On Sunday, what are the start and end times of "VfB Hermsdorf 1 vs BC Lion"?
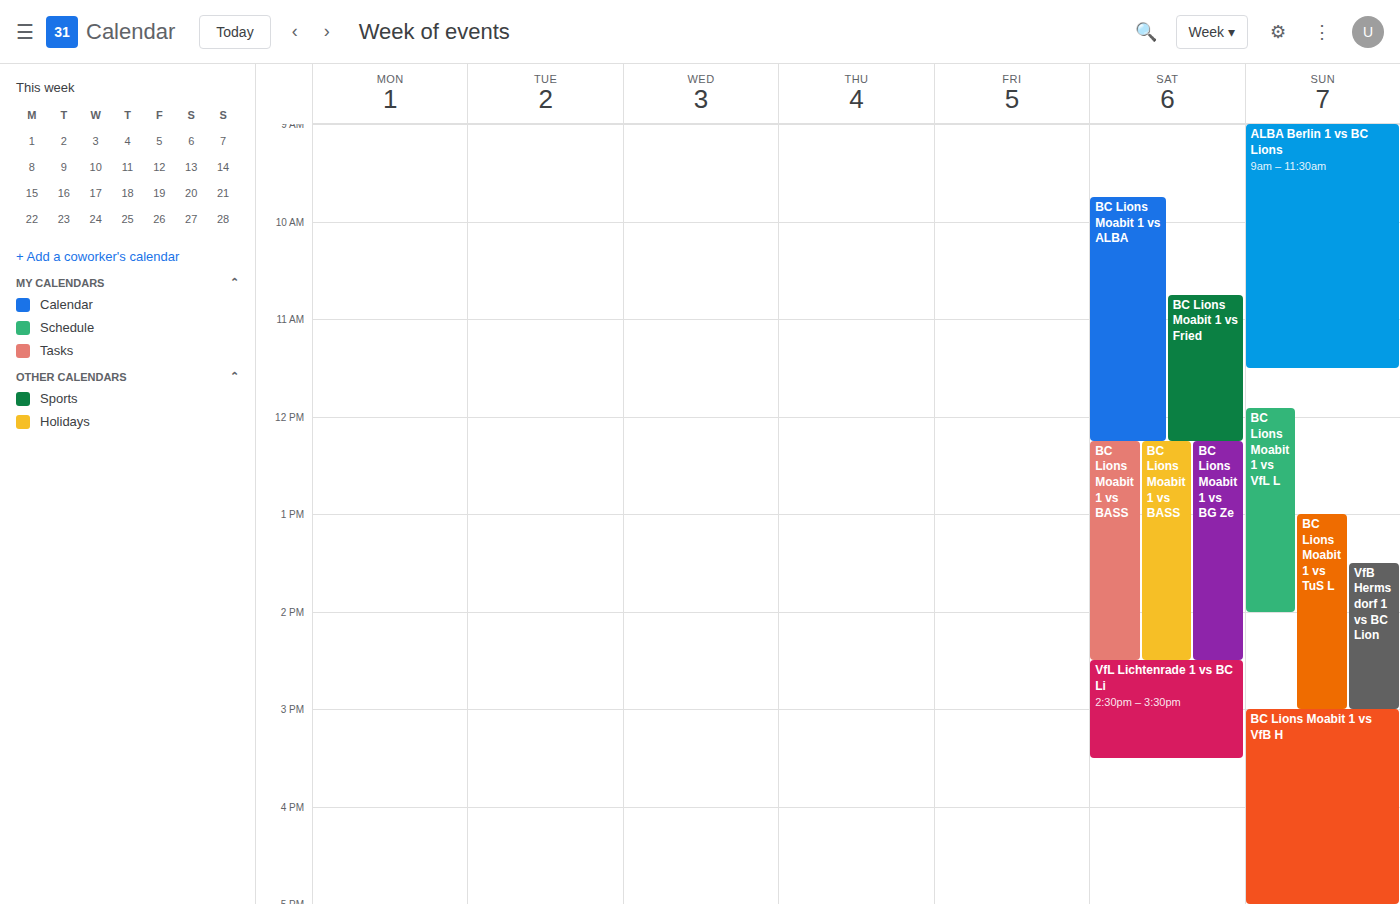
1:30 PM to 3:00 PM